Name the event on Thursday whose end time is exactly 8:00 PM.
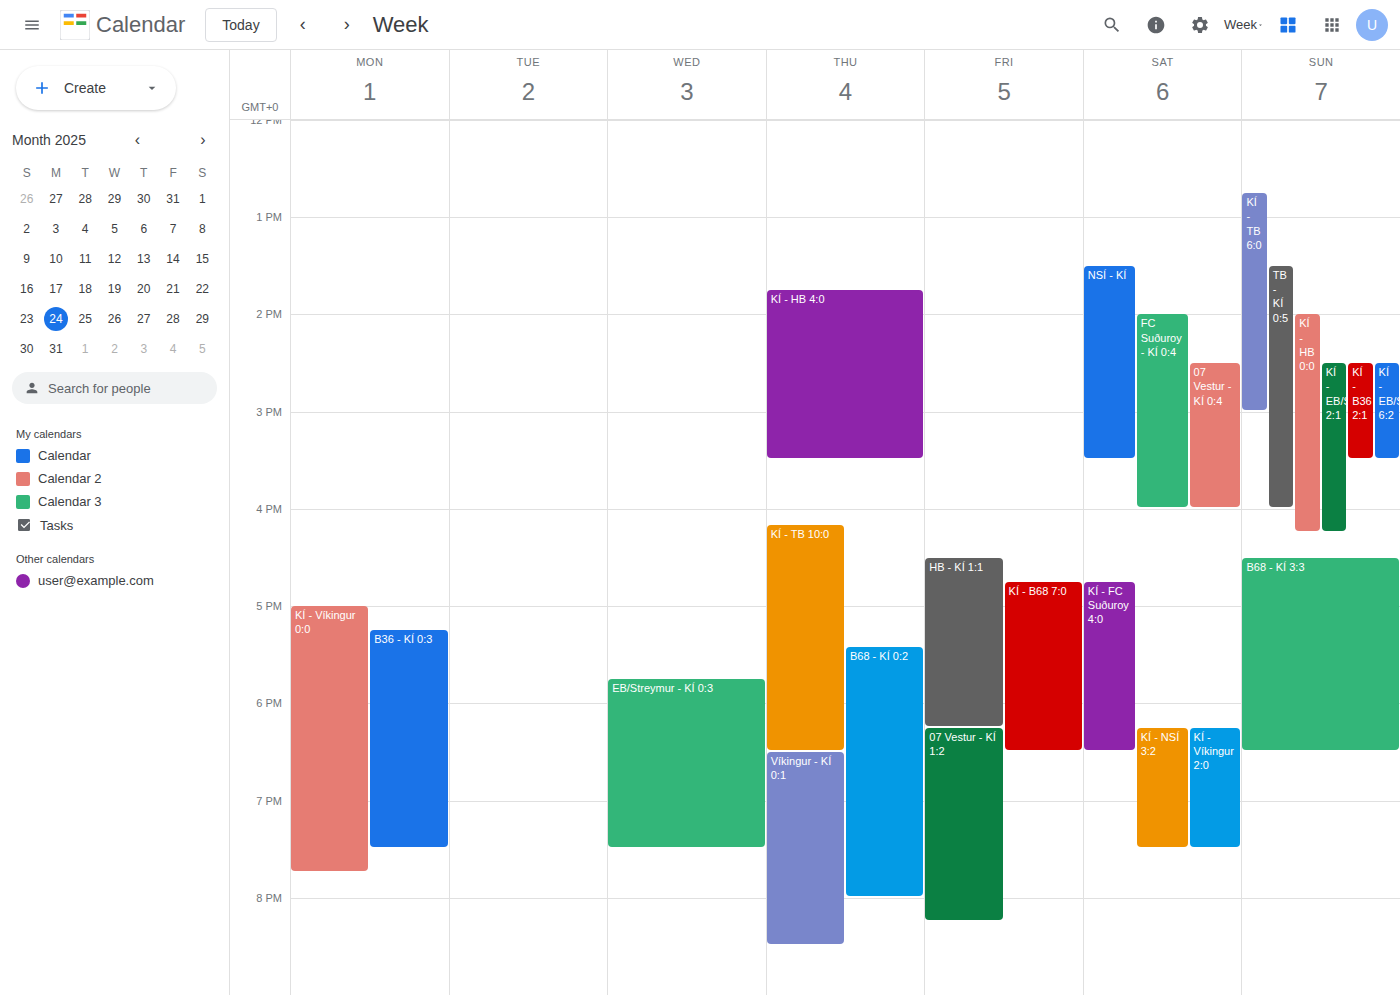
"B68 - KÍ 0:2"